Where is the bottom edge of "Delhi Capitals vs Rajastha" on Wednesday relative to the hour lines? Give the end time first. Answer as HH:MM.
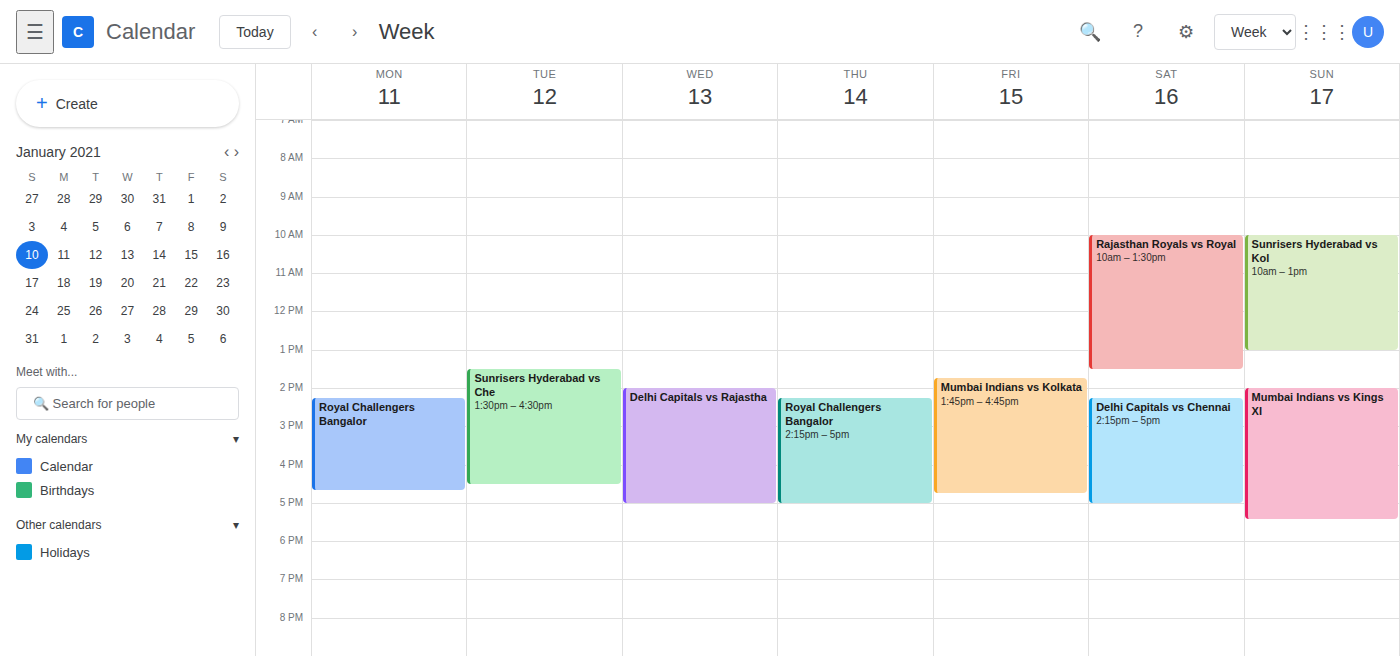
17:00 -- exactly on the 17:00 line.